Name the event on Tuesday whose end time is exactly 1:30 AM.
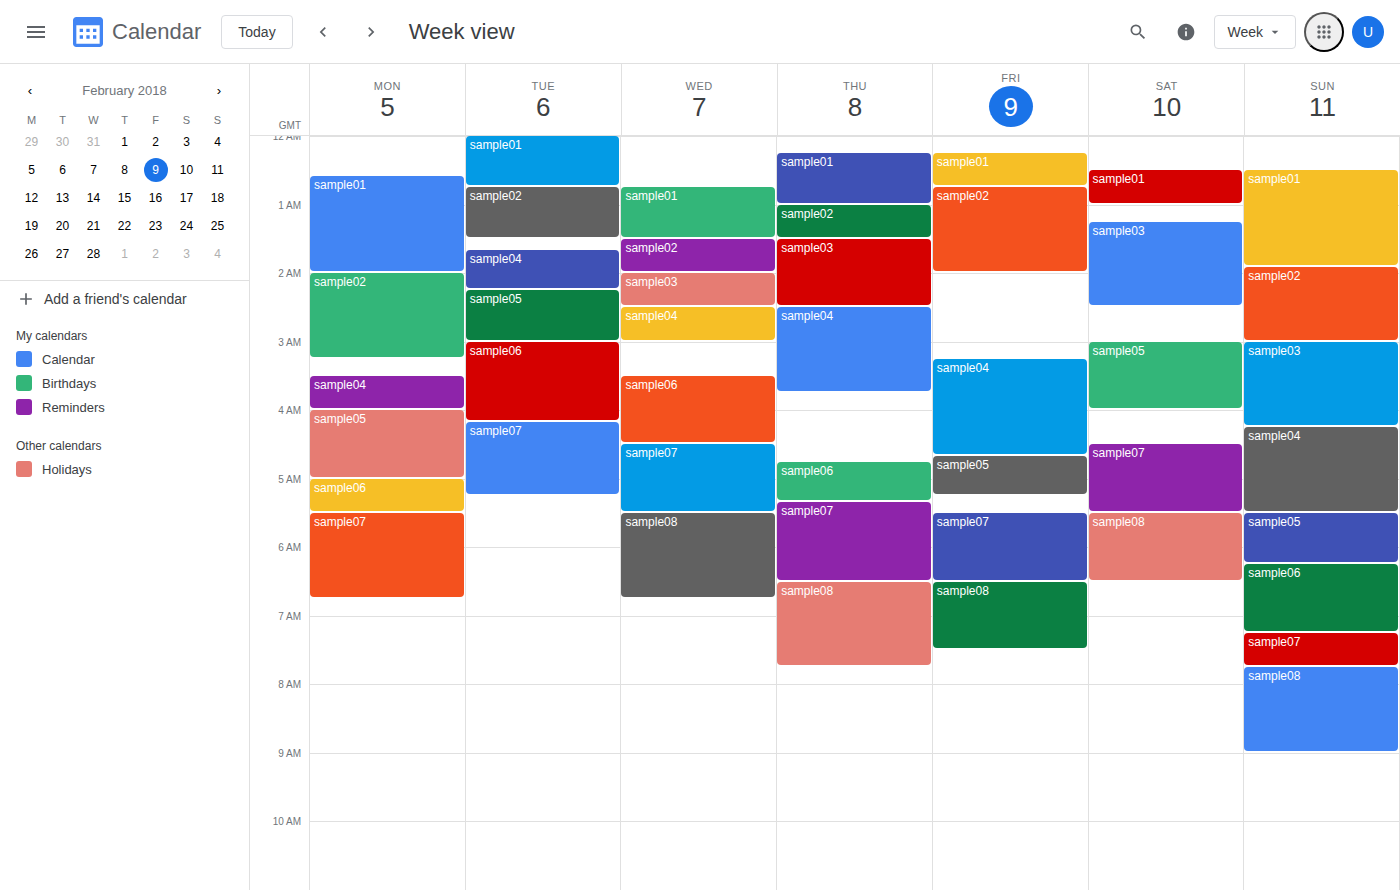
"sample02"